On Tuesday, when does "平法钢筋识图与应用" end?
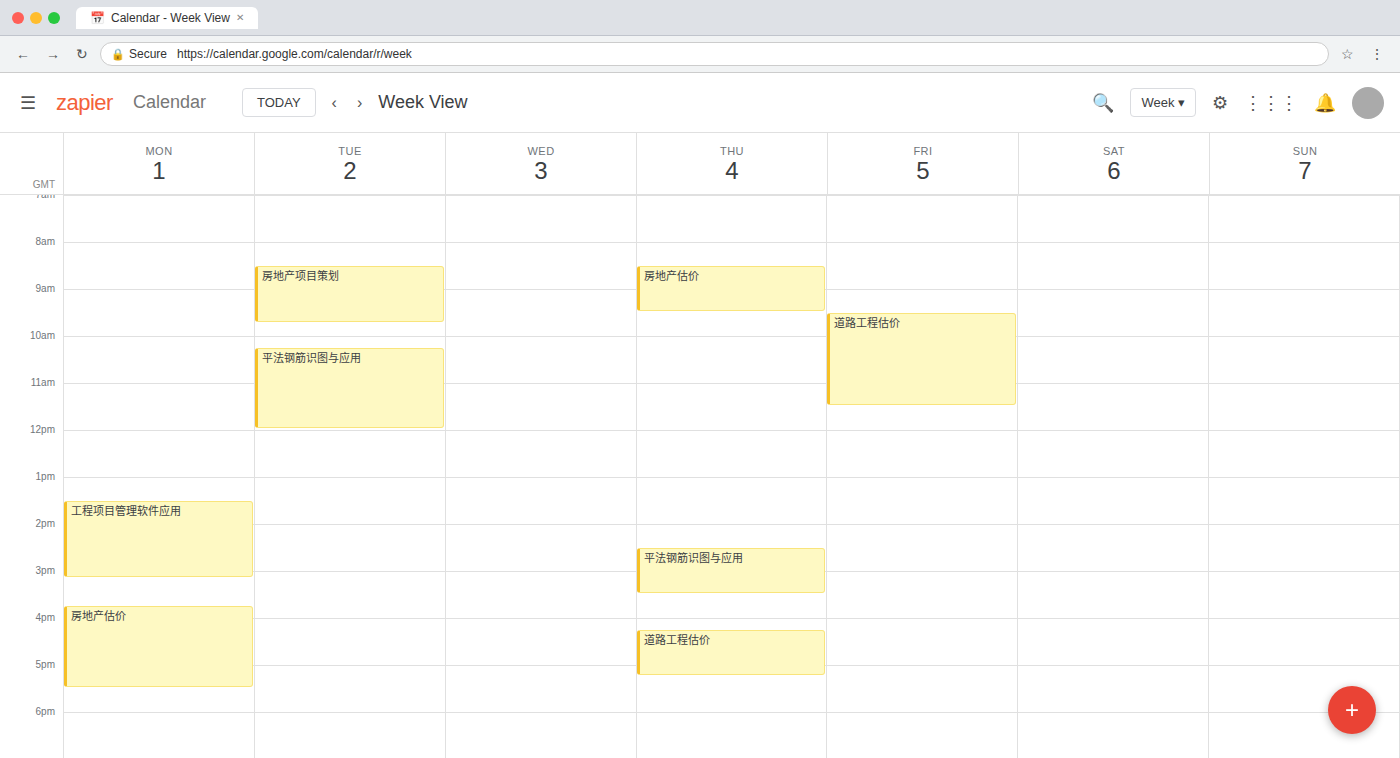
12:00 PM